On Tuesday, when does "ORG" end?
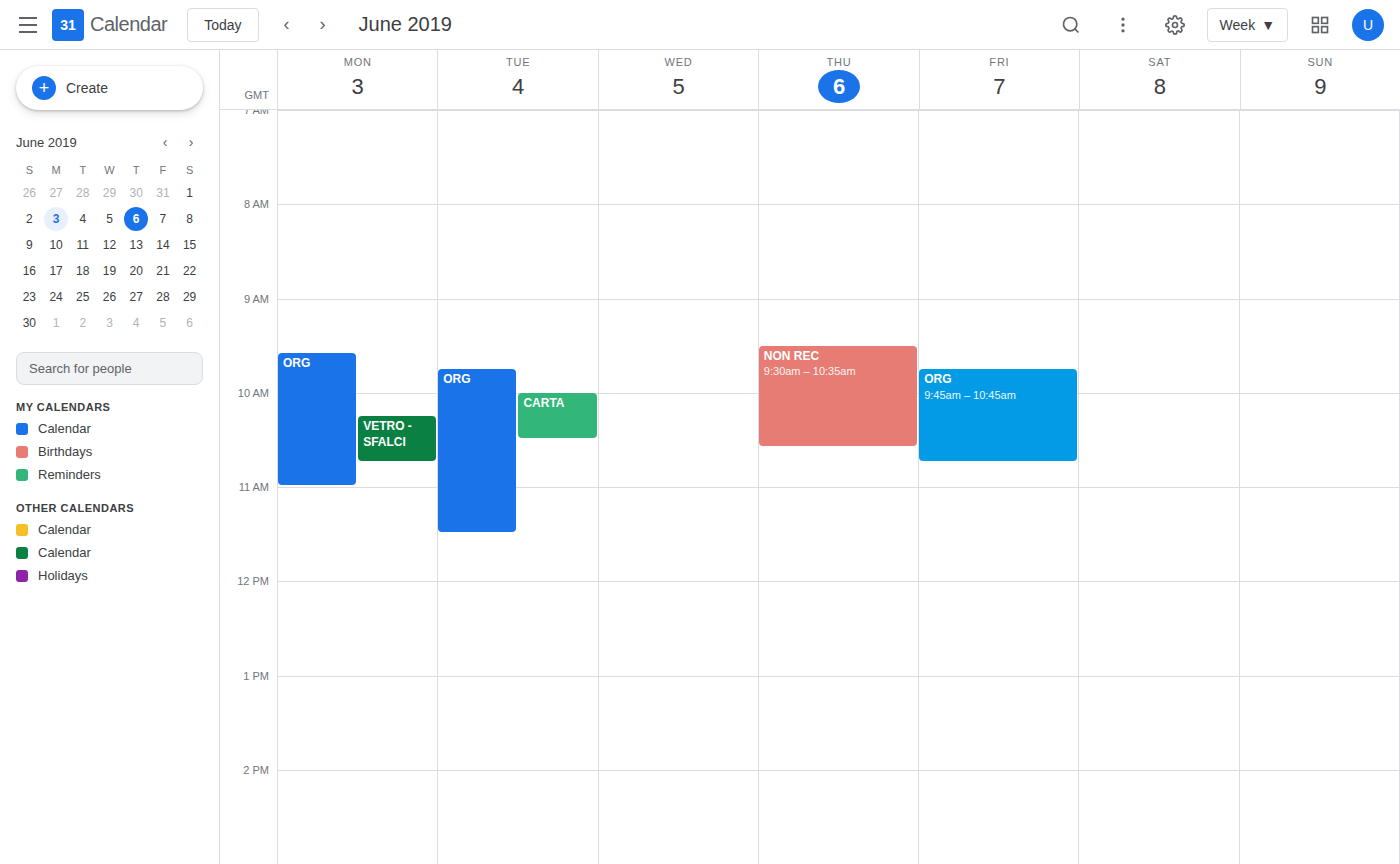
11:30 AM